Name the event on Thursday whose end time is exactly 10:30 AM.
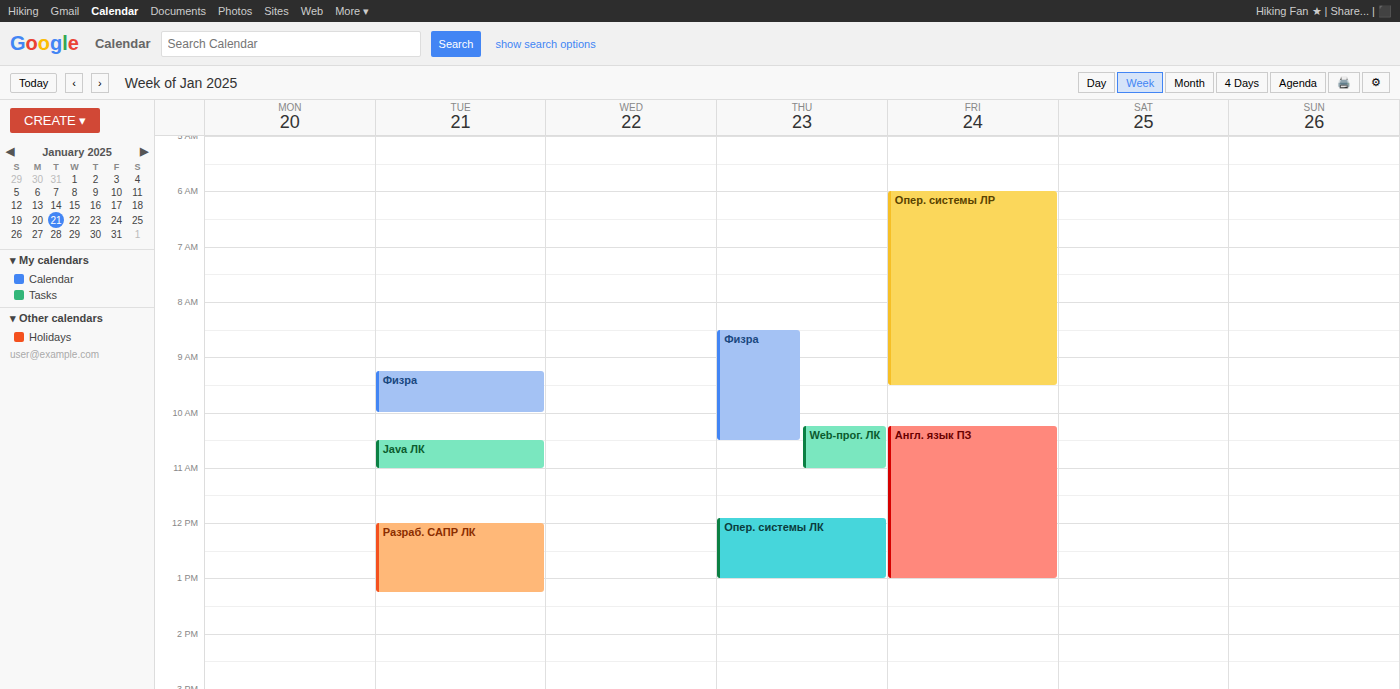
"Физра"